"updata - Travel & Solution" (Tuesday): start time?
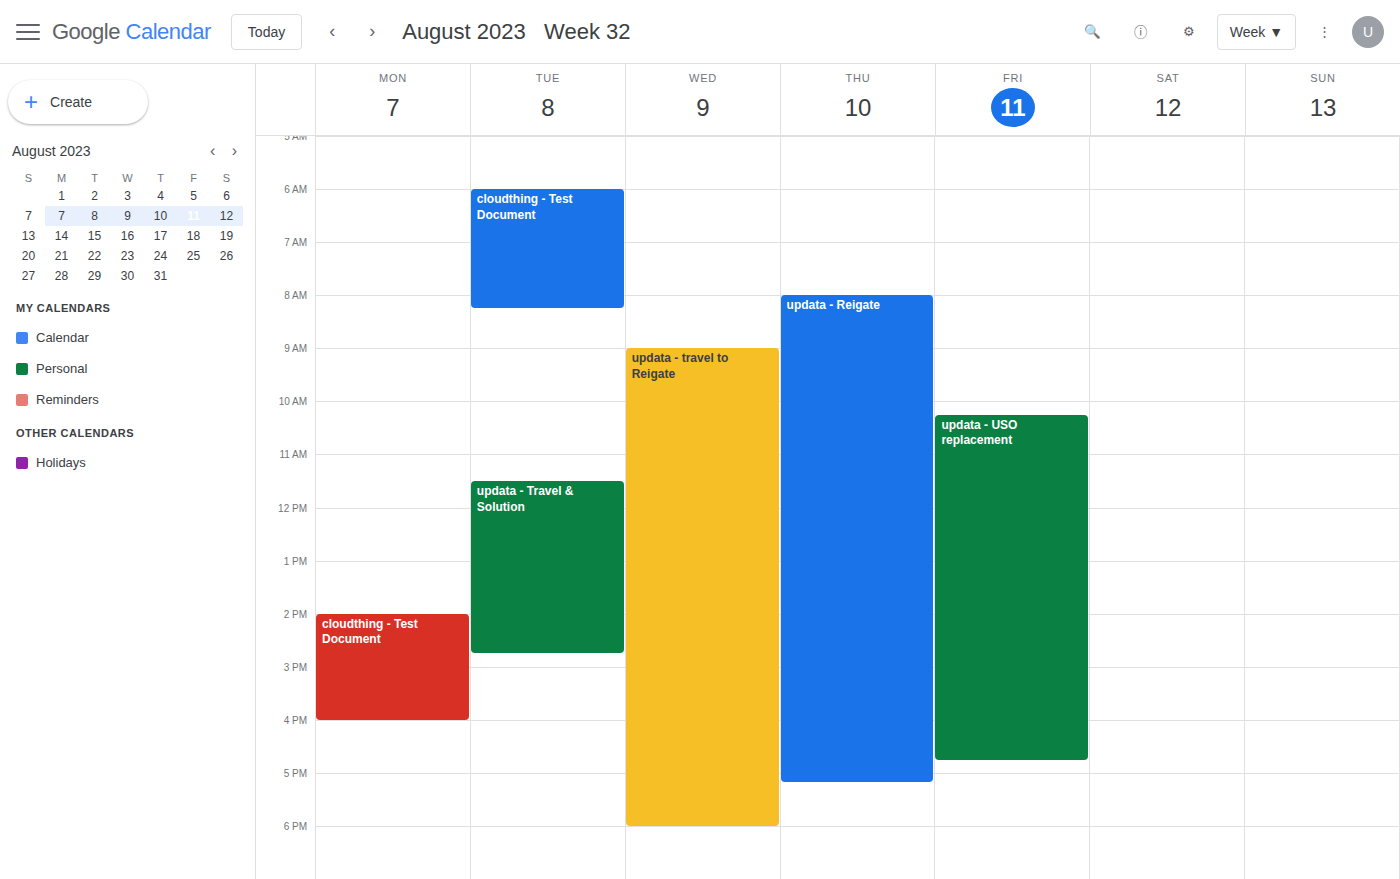
11:30 AM